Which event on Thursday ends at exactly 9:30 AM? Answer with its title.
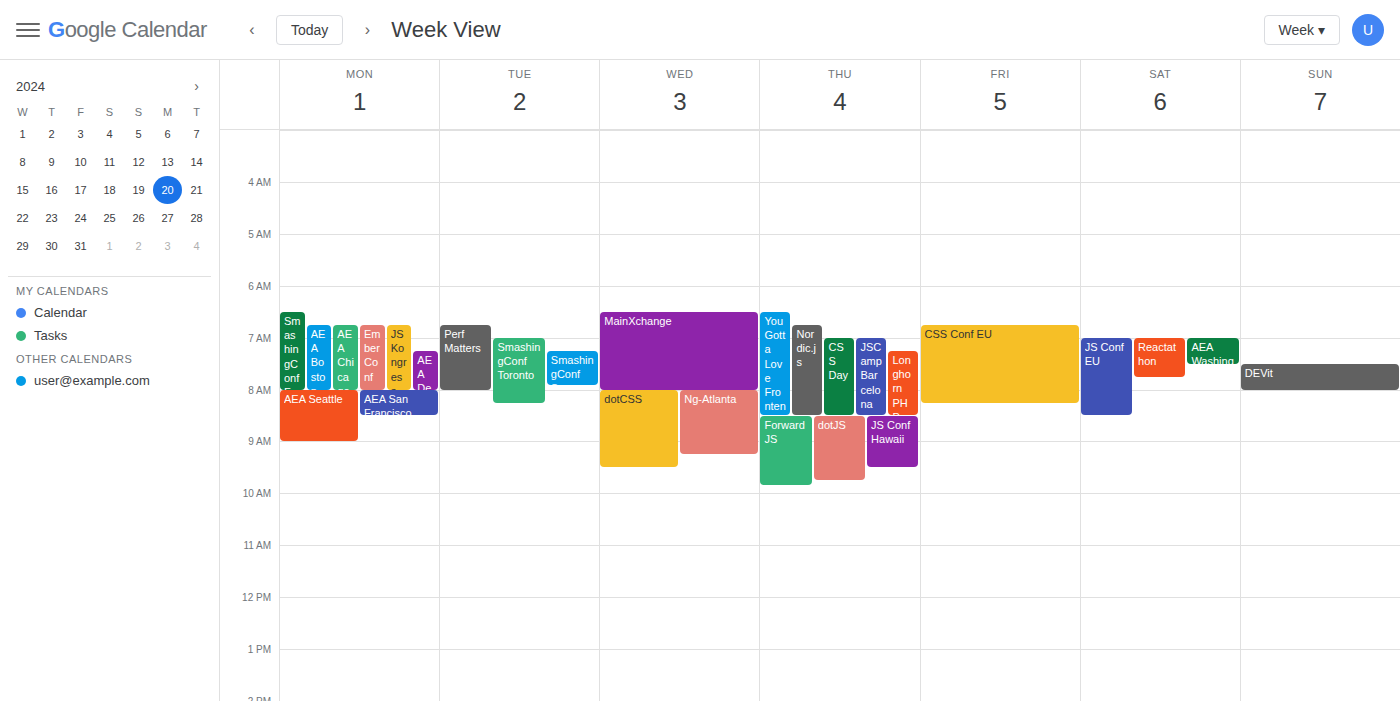
"JS Conf Hawaii"